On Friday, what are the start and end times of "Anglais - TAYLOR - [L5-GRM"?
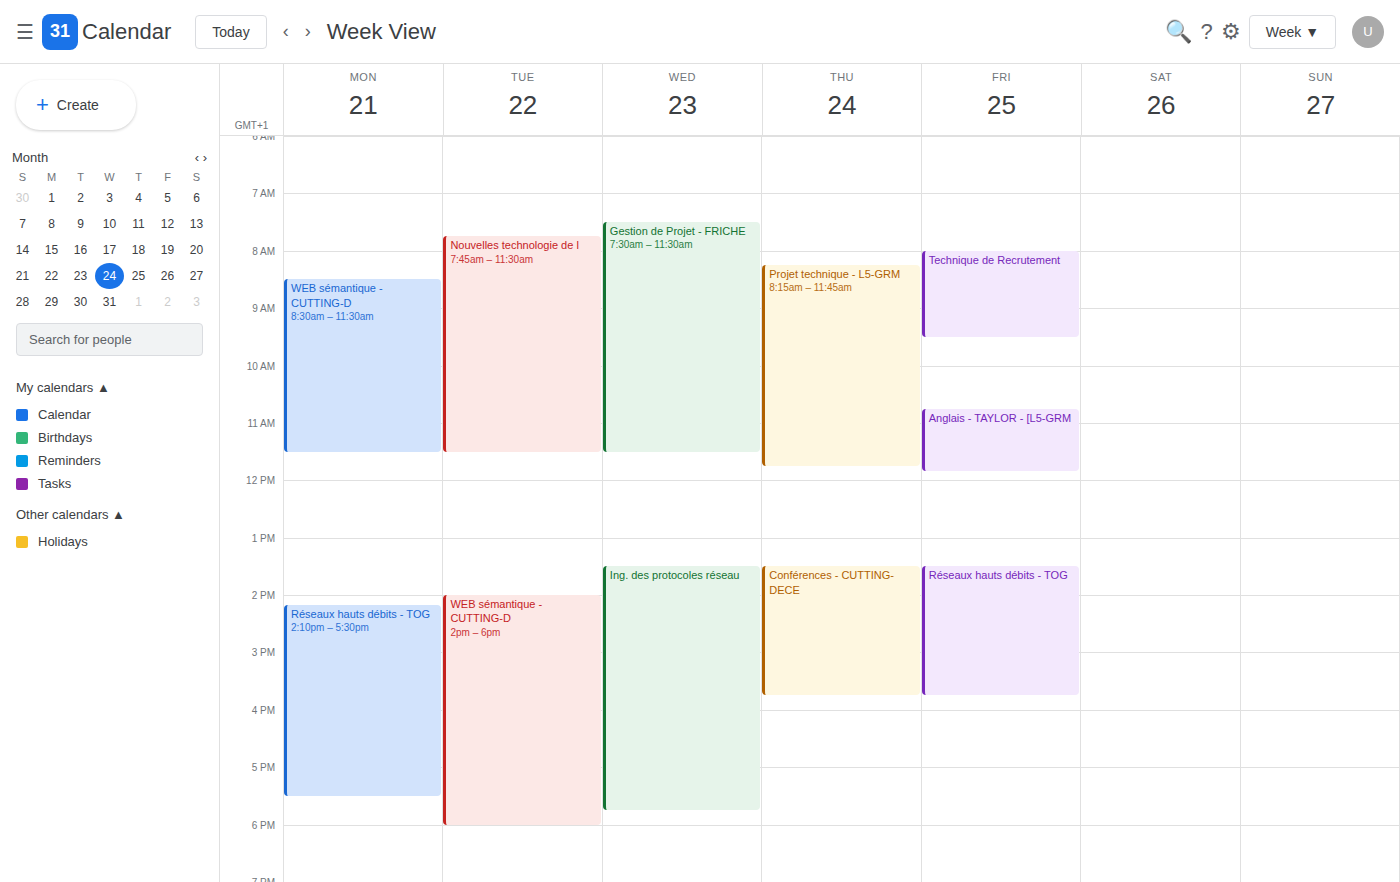
10:45 AM to 11:50 AM